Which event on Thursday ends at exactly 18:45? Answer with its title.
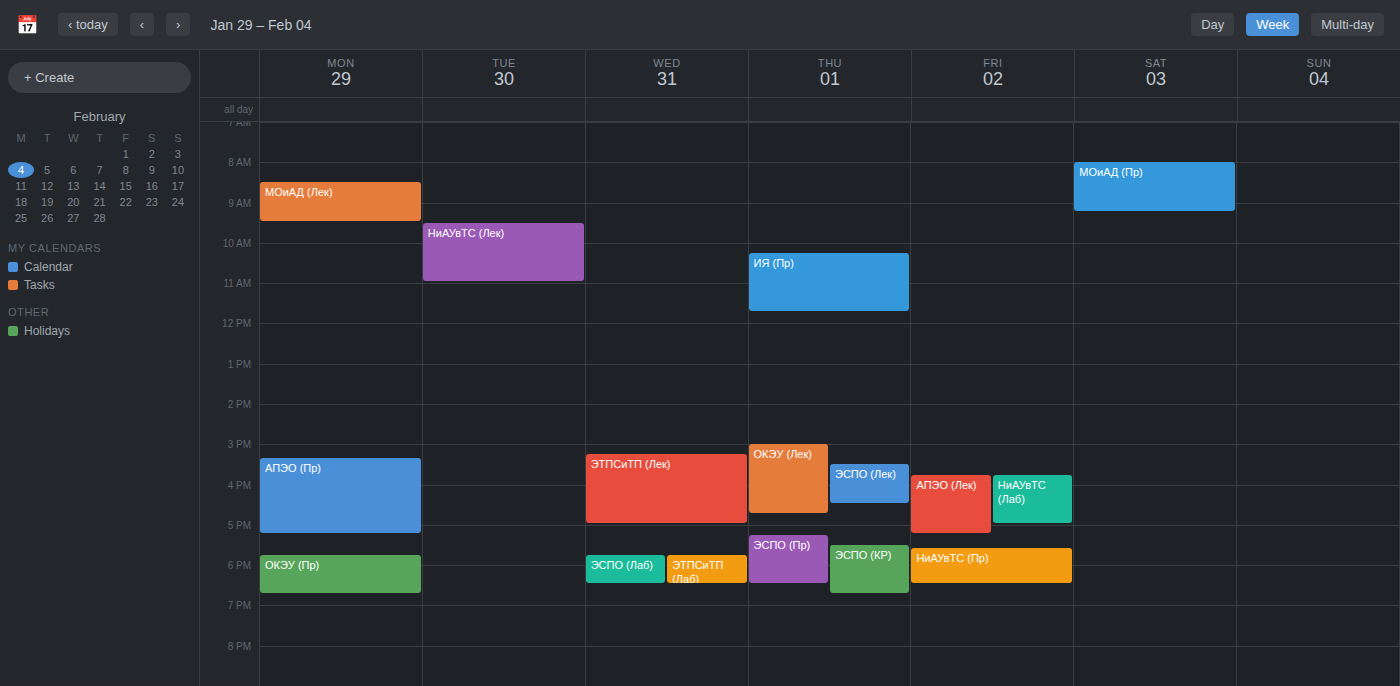
"ЭСПО (КР)"